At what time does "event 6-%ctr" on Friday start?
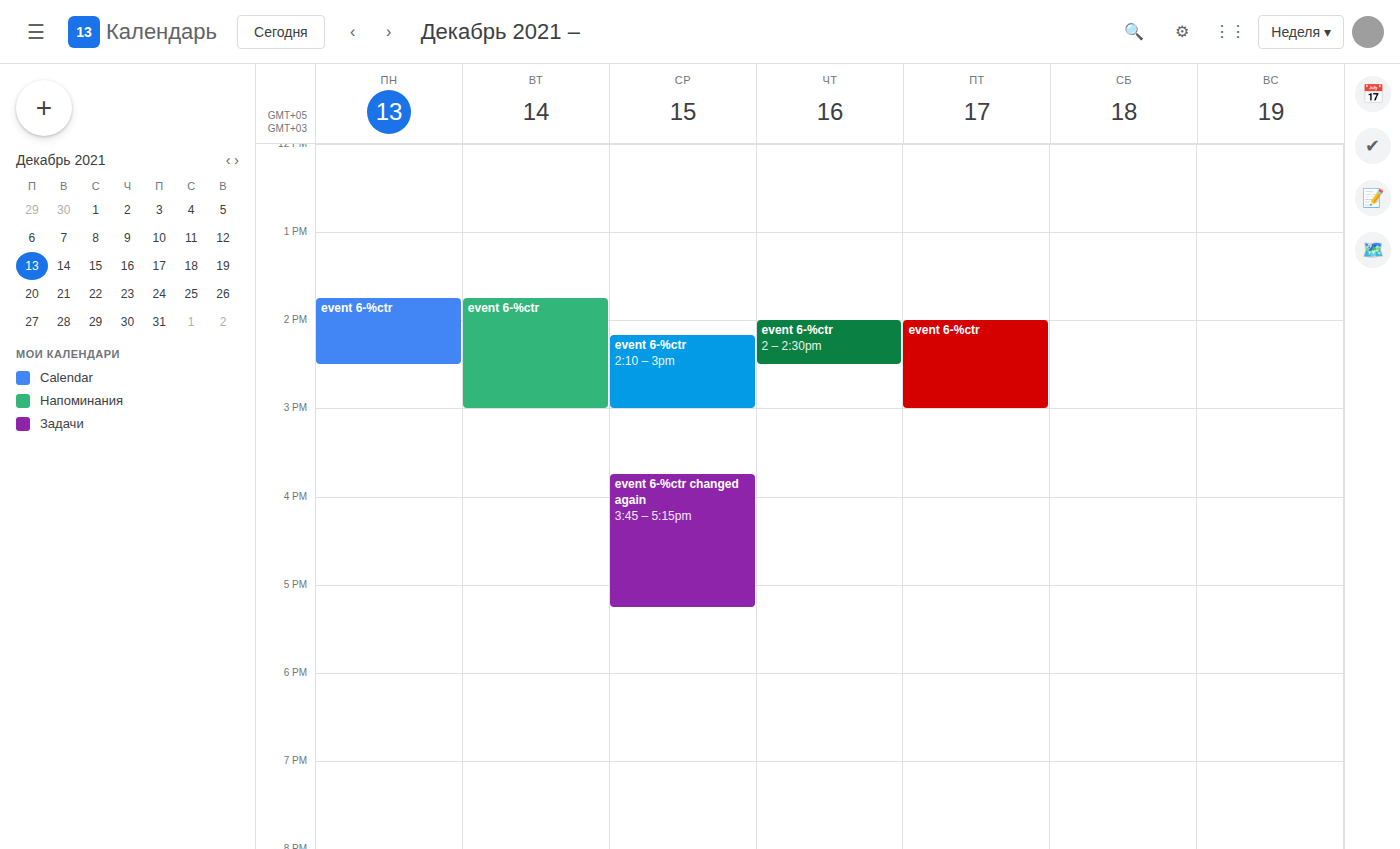
2:00 PM